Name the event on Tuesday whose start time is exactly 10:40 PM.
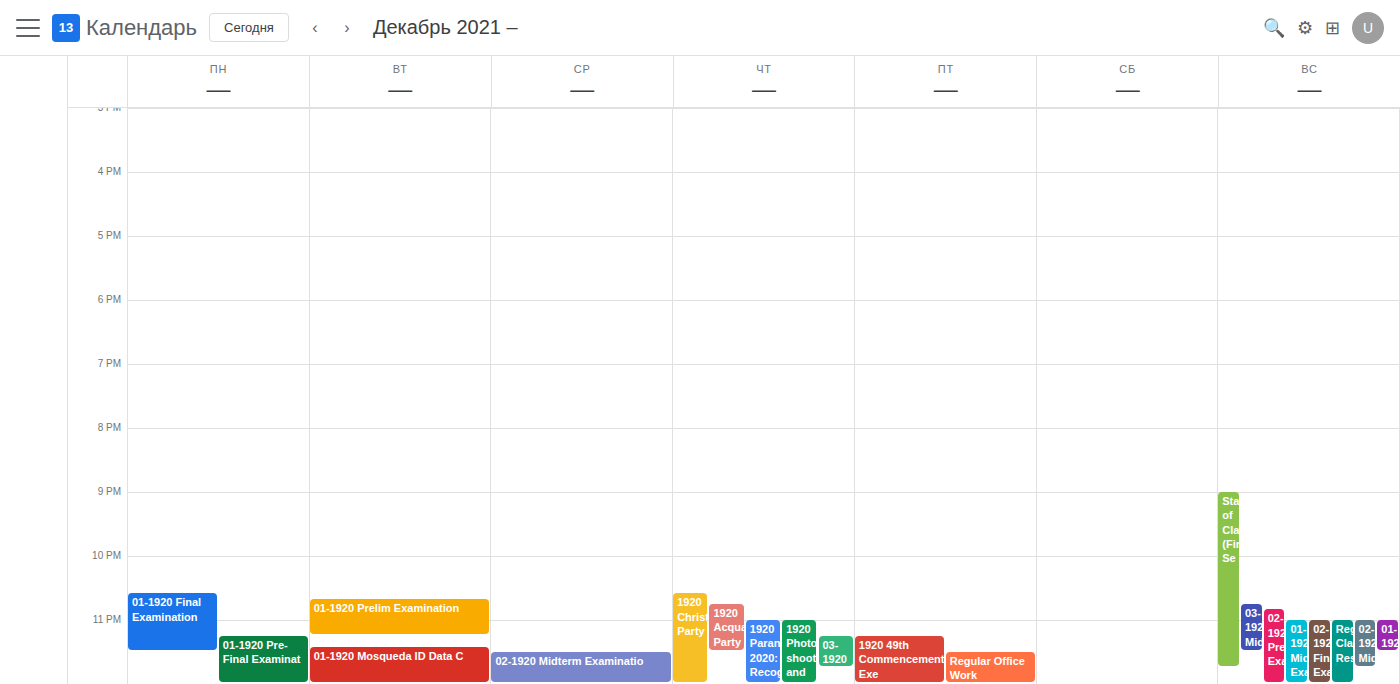
"01-1920 Prelim Examination"